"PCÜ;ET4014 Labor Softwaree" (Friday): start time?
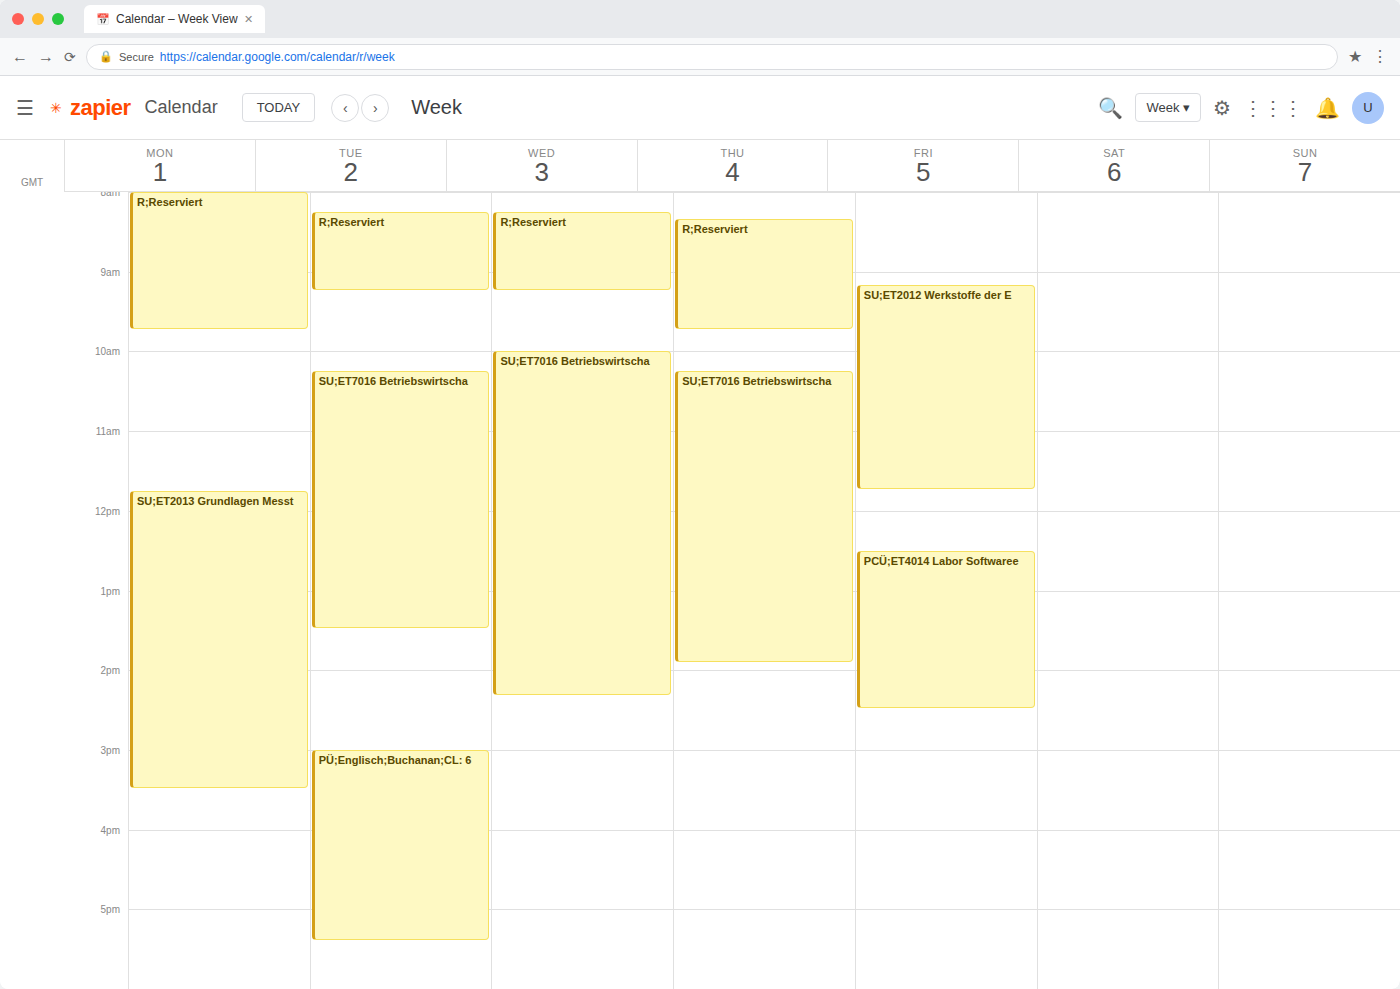
12:30 PM